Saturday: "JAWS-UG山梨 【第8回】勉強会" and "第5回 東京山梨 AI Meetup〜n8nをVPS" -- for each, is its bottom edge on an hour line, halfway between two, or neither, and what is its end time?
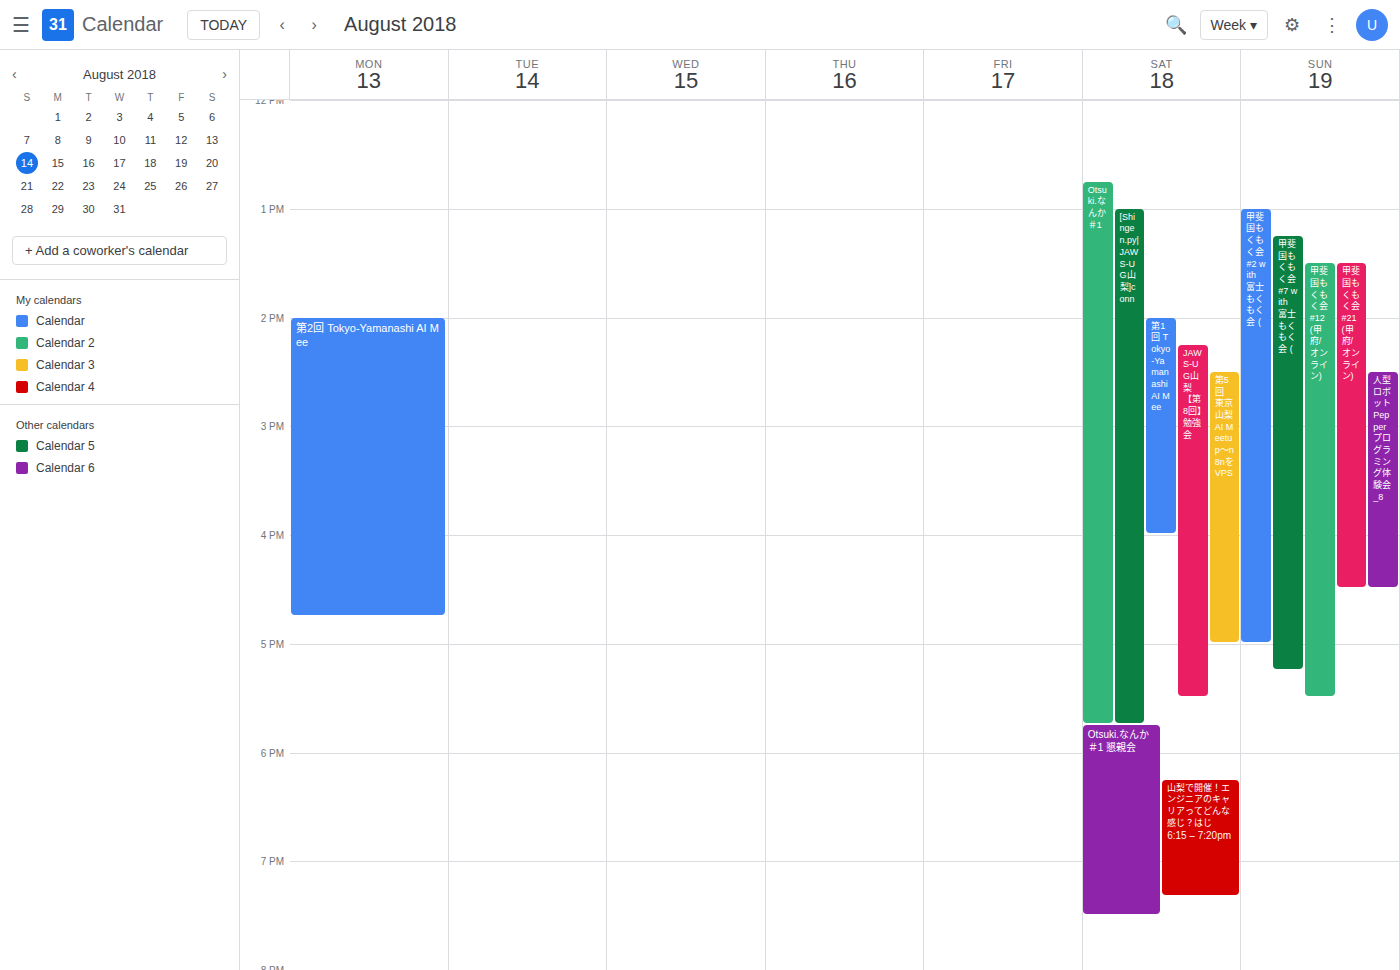
"JAWS-UG山梨 【第8回】勉強会": 5:30 PM, halfway between the 5 PM and 6 PM lines. "第5回 東京山梨 AI Meetup〜n8nをVPS": 5:00 PM, exactly on the 5 PM line.